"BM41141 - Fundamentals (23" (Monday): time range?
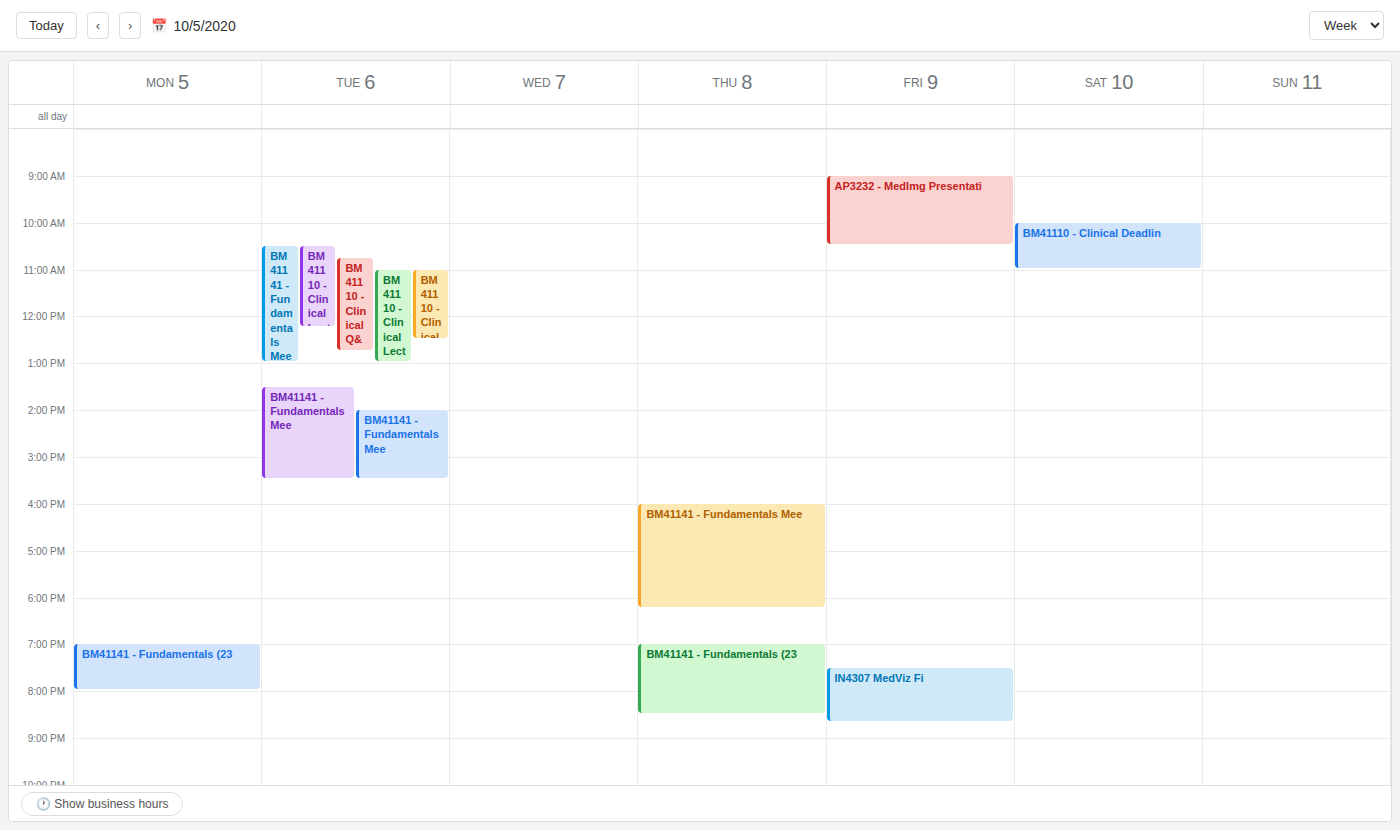
7:00 PM to 8:00 PM